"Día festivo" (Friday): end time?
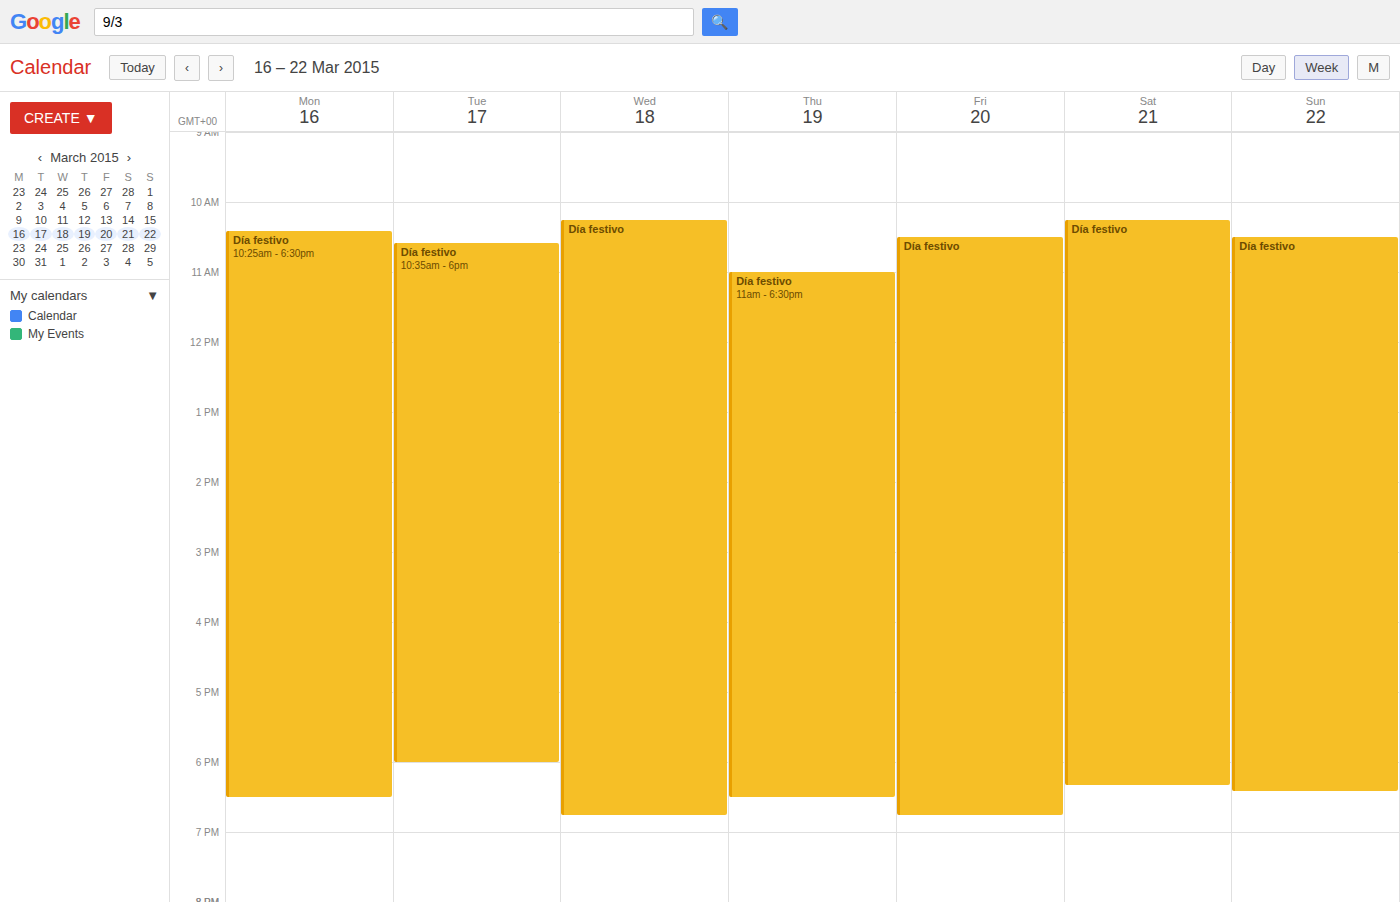
6:45 PM